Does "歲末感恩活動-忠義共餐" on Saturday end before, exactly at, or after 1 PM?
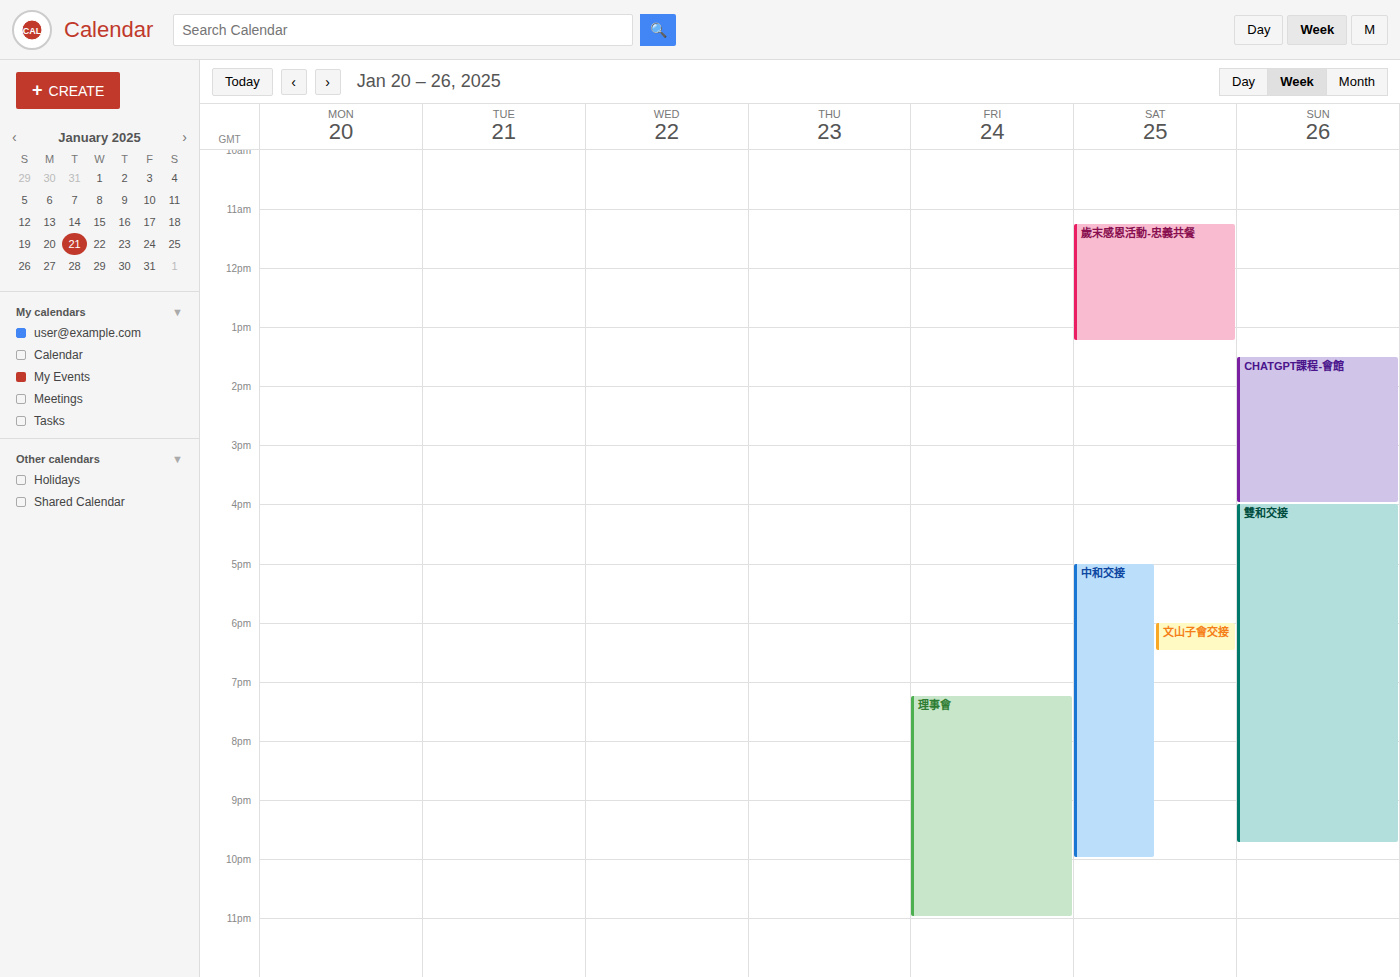
1:15 PM -- after 1 PM, 15 minutes below the 1 PM line.